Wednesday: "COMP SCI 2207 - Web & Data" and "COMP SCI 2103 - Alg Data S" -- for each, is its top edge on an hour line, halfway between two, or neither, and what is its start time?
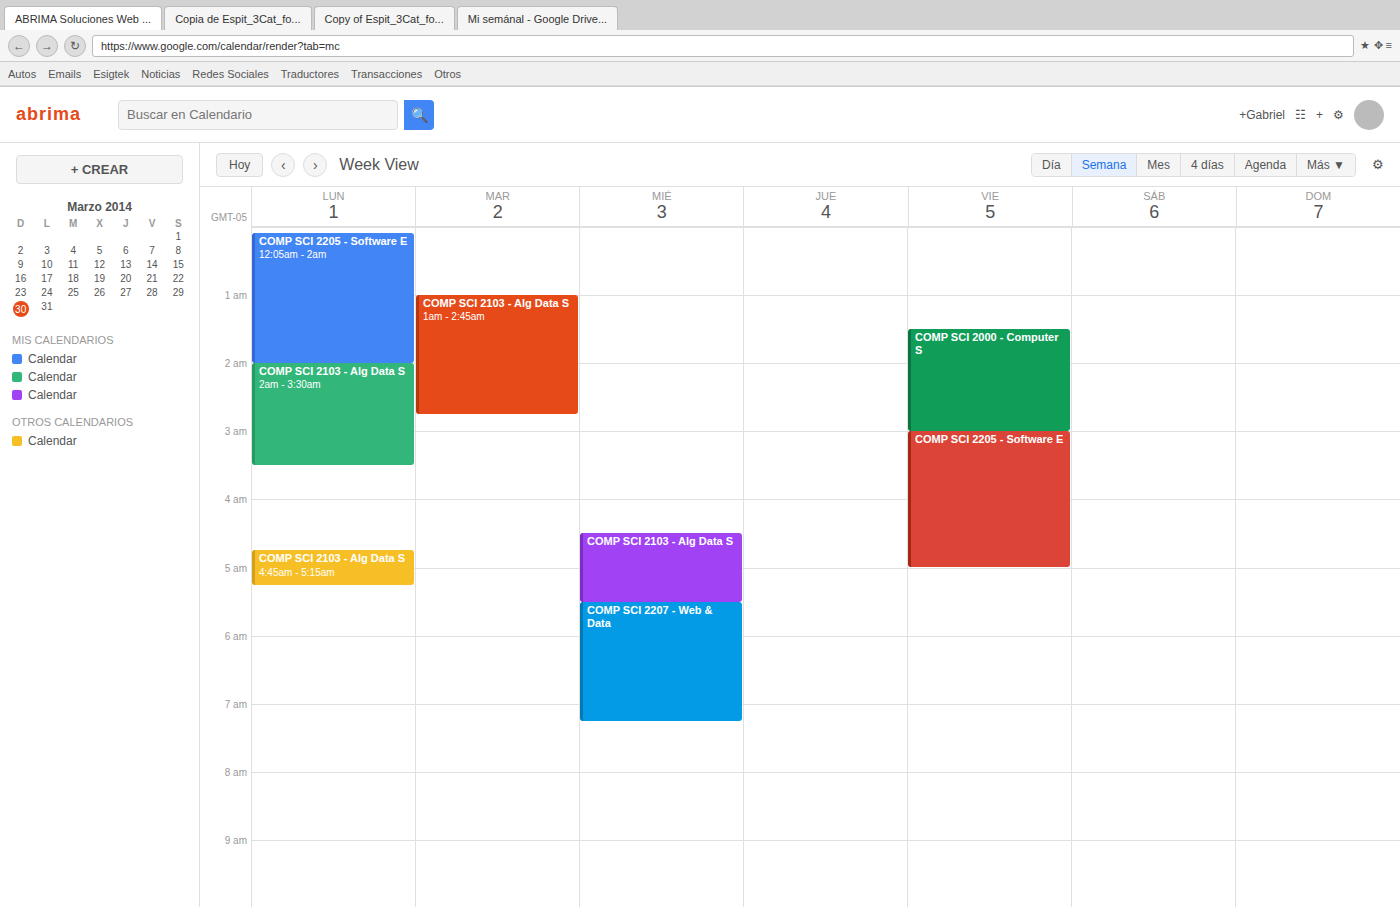
"COMP SCI 2207 - Web & Data": 5:30 AM, halfway between the 5 AM and 6 AM lines. "COMP SCI 2103 - Alg Data S": 4:30 AM, halfway between the 4 AM and 5 AM lines.